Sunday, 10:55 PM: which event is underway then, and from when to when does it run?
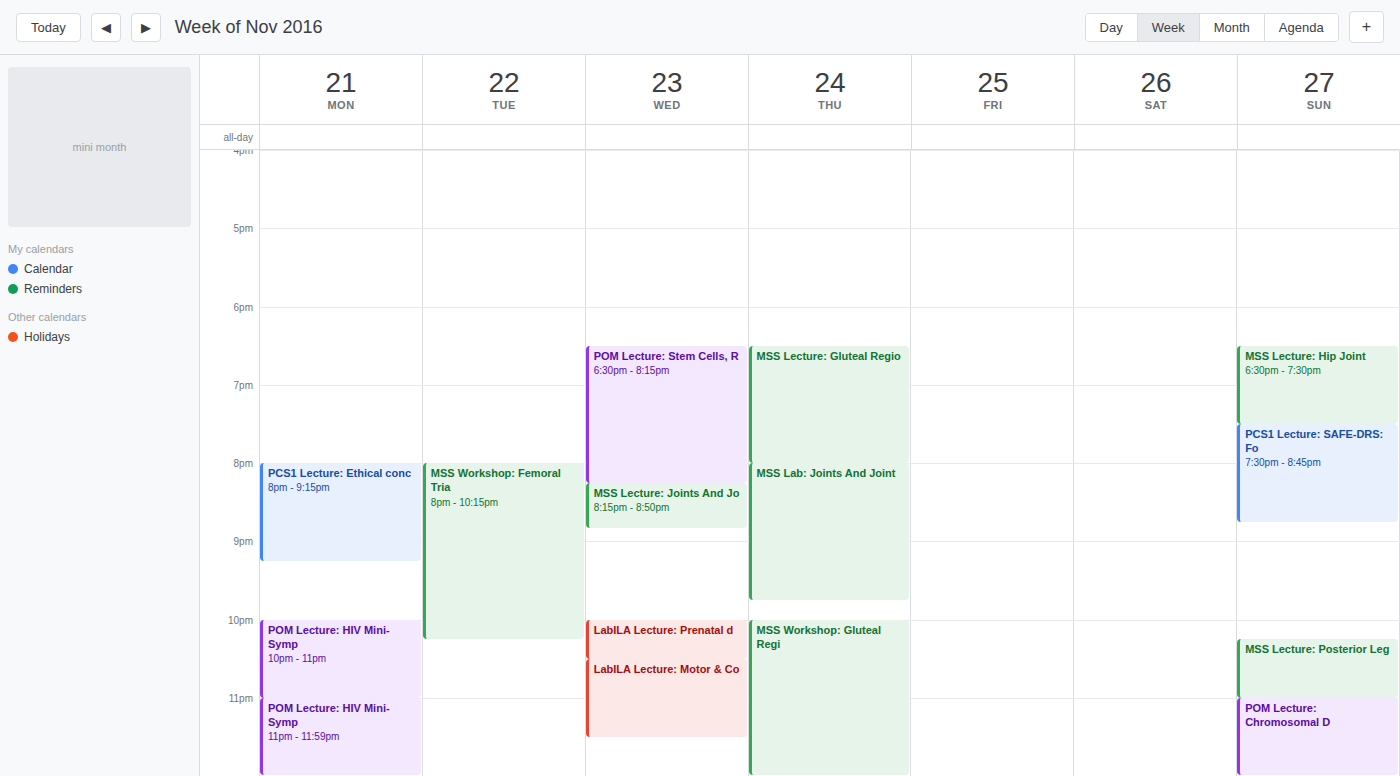
"MSS Lecture: Posterior Leg", 10:15 PM to 11:00 PM